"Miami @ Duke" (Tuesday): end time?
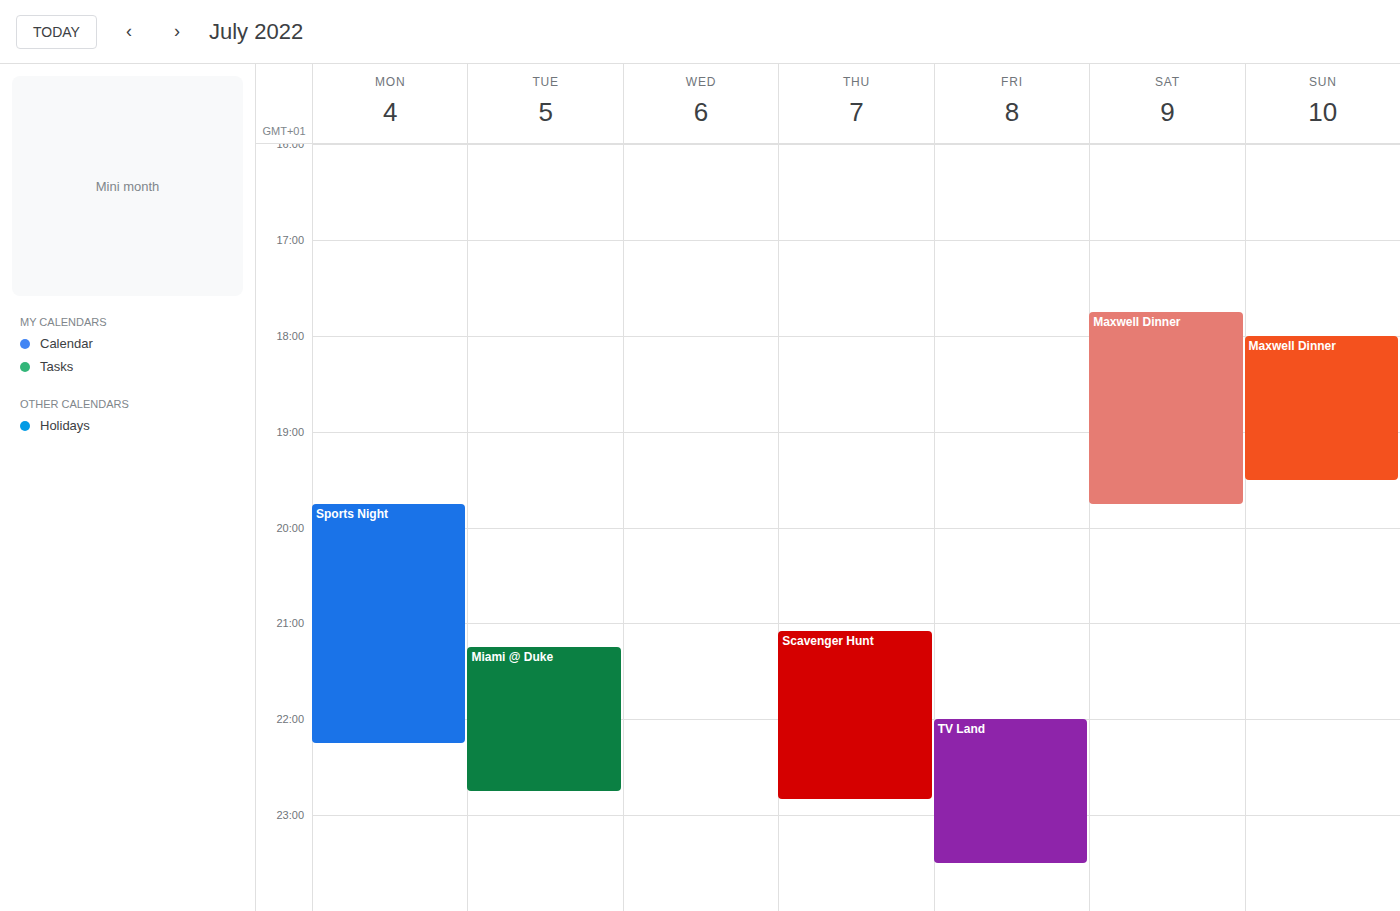
10:45 PM